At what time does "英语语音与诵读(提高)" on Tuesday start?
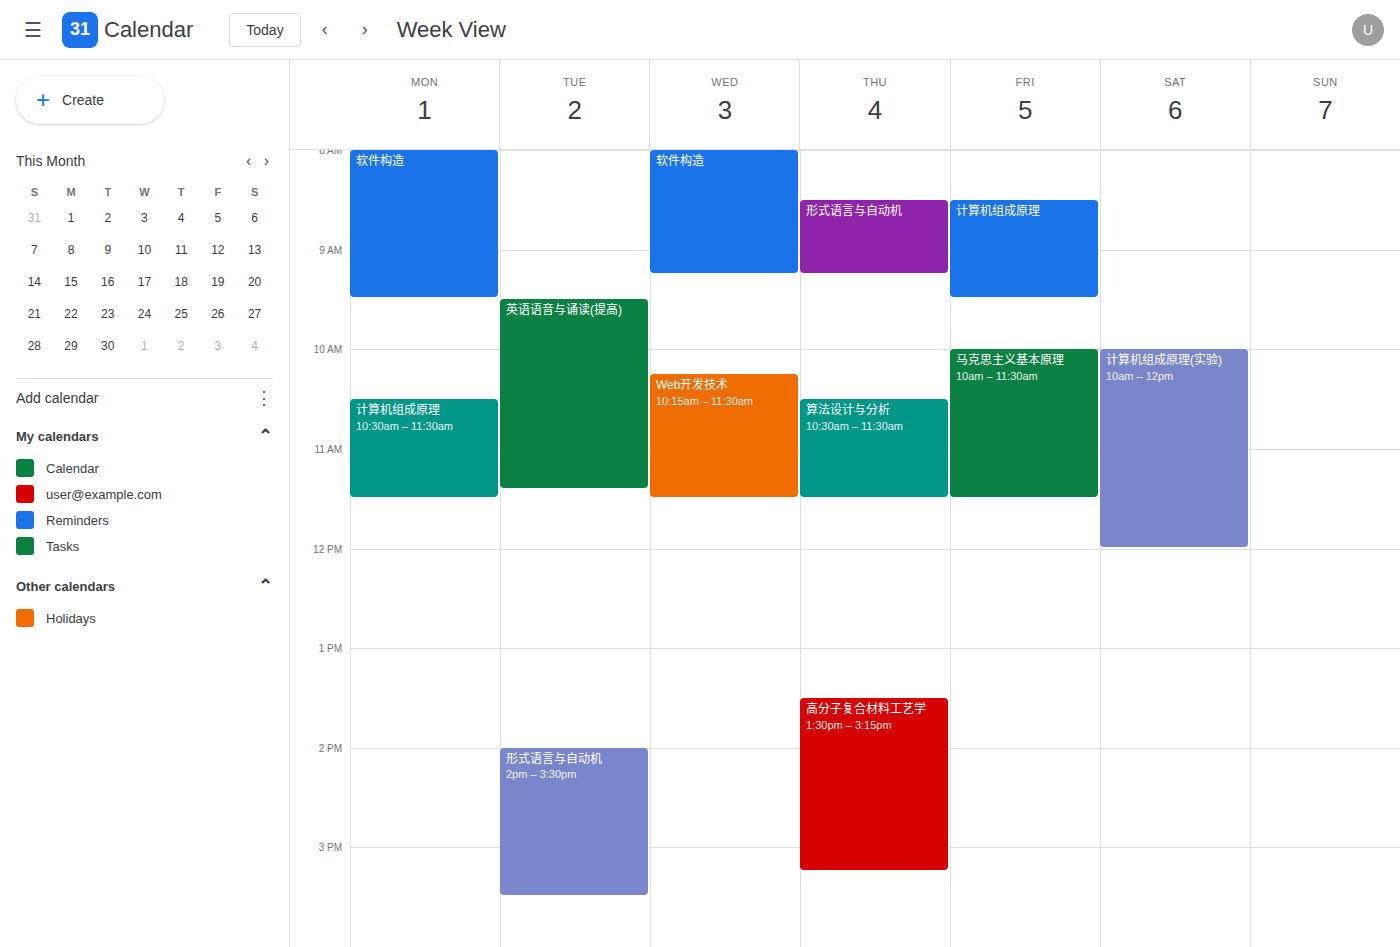
9:30 AM